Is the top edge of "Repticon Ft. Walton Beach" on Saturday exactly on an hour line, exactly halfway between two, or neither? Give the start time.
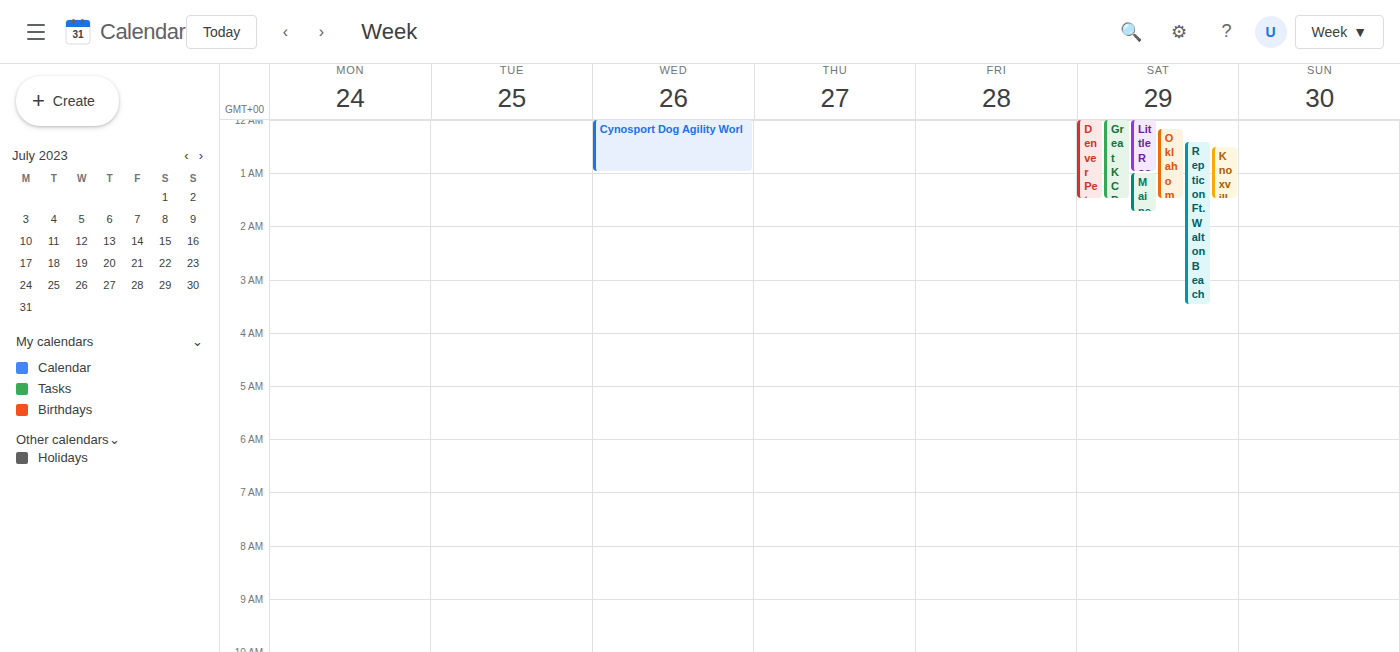
12:25 AM -- neither: 25 minutes below the 12 AM line and 35 minutes above the 1 AM line.